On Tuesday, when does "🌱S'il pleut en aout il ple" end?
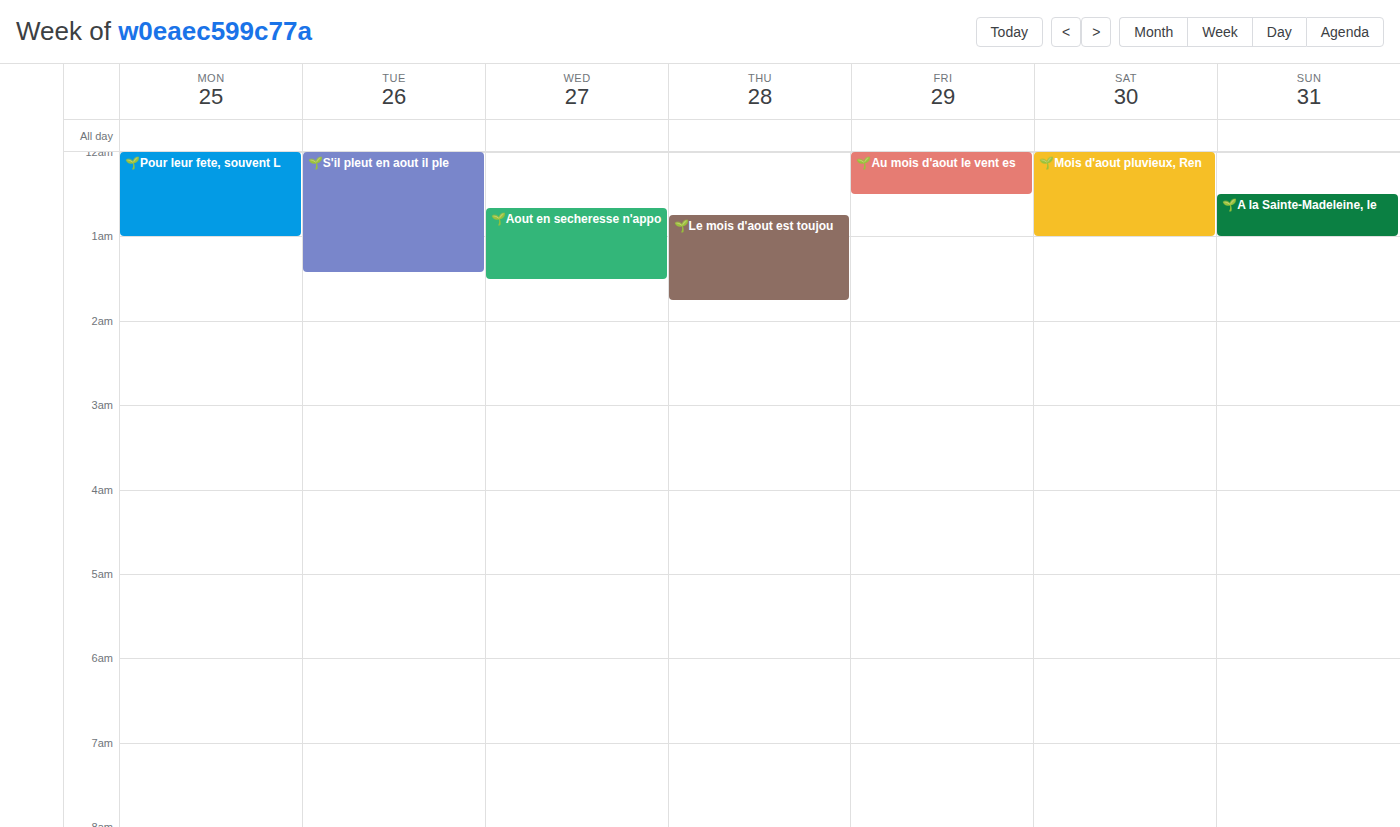
1:25 AM